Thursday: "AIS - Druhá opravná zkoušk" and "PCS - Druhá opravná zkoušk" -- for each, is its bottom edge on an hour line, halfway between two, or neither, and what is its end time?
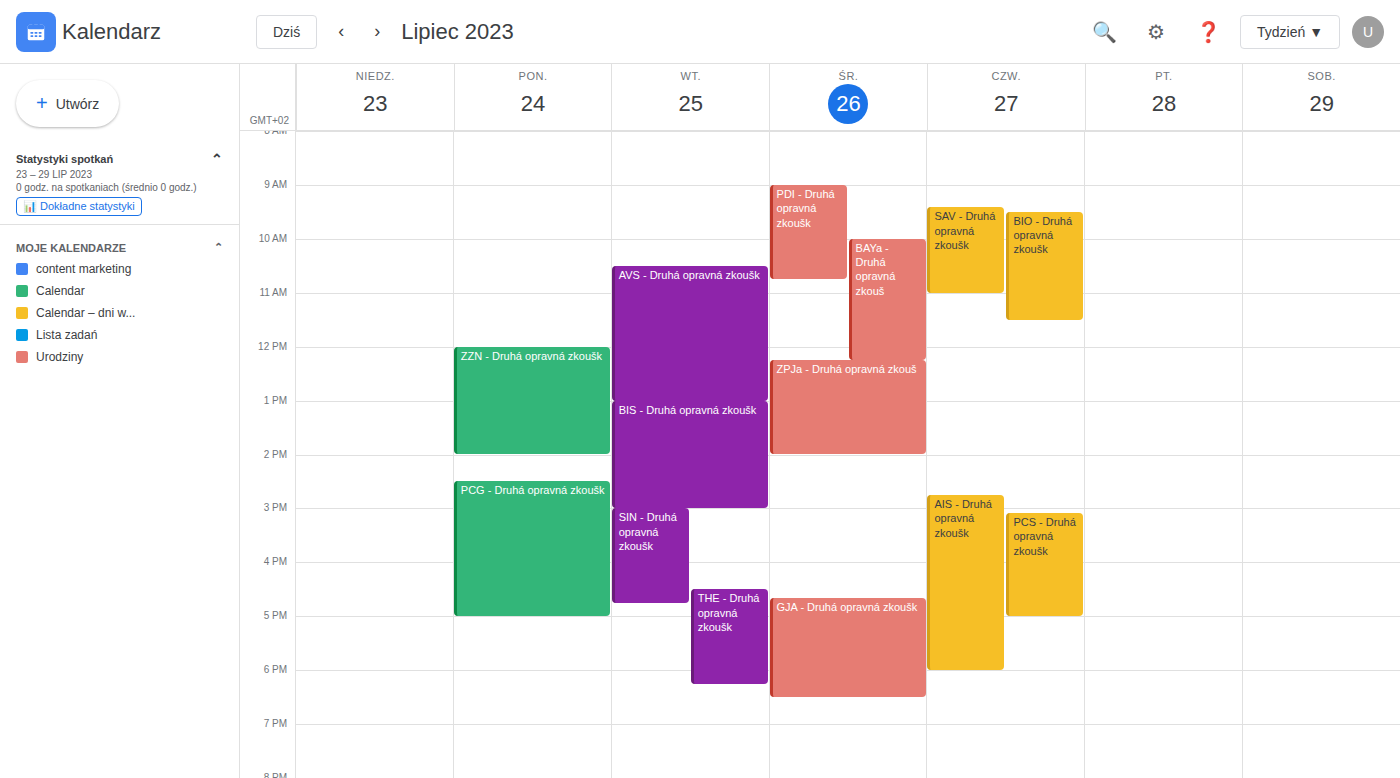
"AIS - Druhá opravná zkoušk": 6:00 PM, exactly on the 6 PM line. "PCS - Druhá opravná zkoušk": 5:00 PM, exactly on the 5 PM line.